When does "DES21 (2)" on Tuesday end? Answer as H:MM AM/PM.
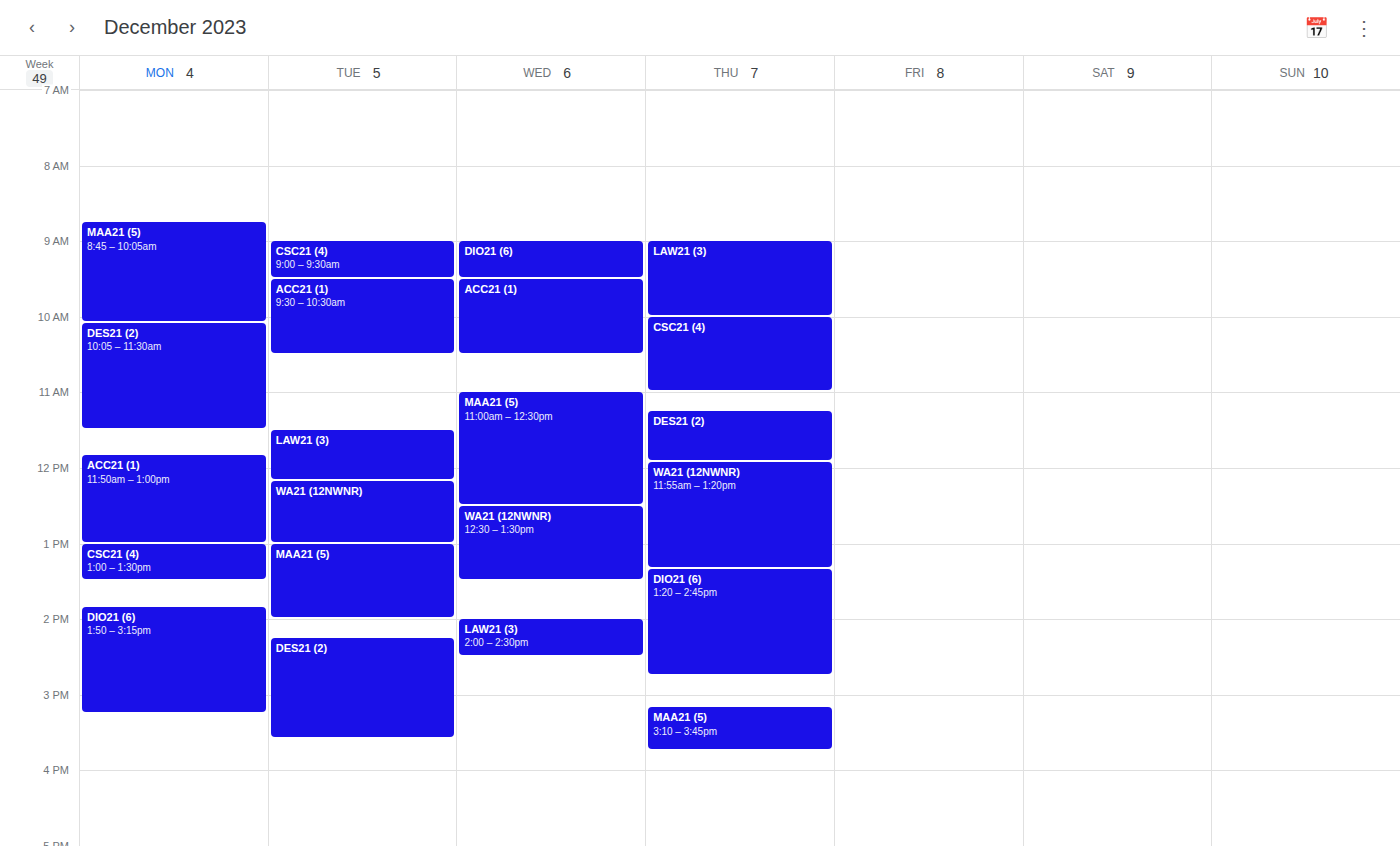
3:35 PM